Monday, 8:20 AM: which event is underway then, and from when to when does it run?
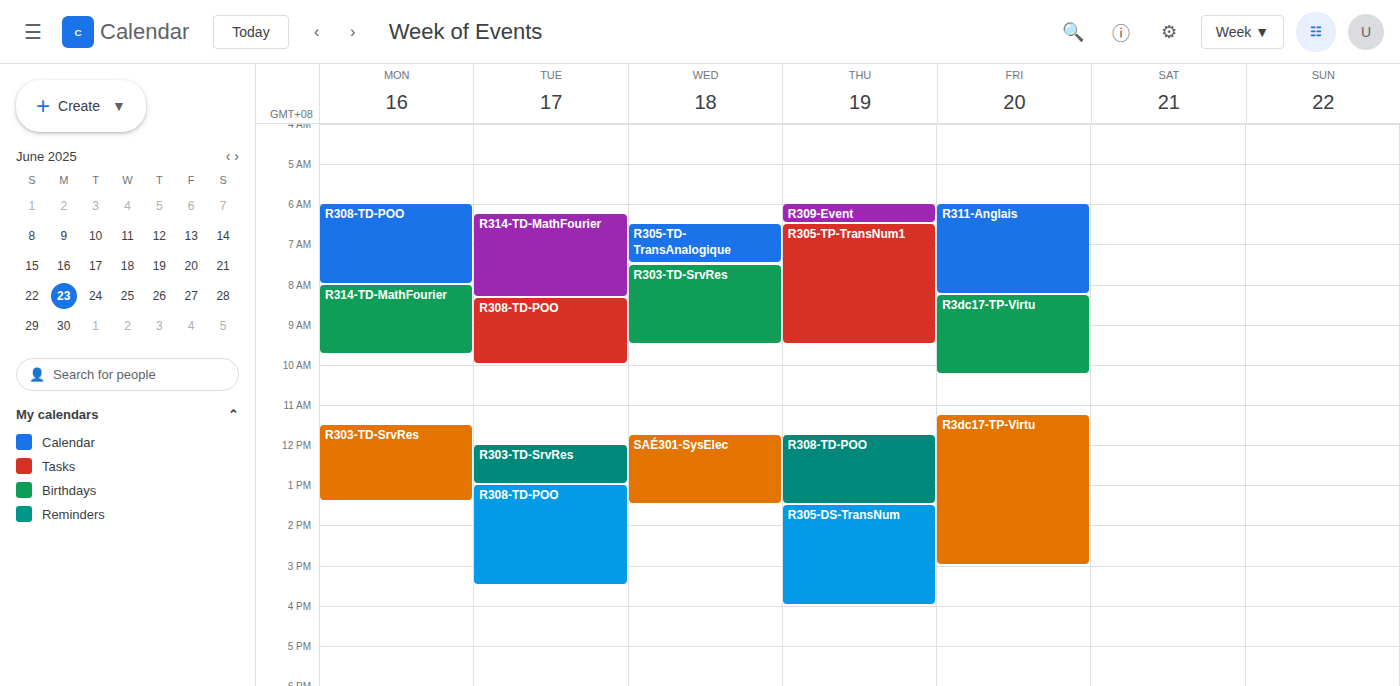
"R314-TD-MathFourier", 8:00 AM to 9:45 AM